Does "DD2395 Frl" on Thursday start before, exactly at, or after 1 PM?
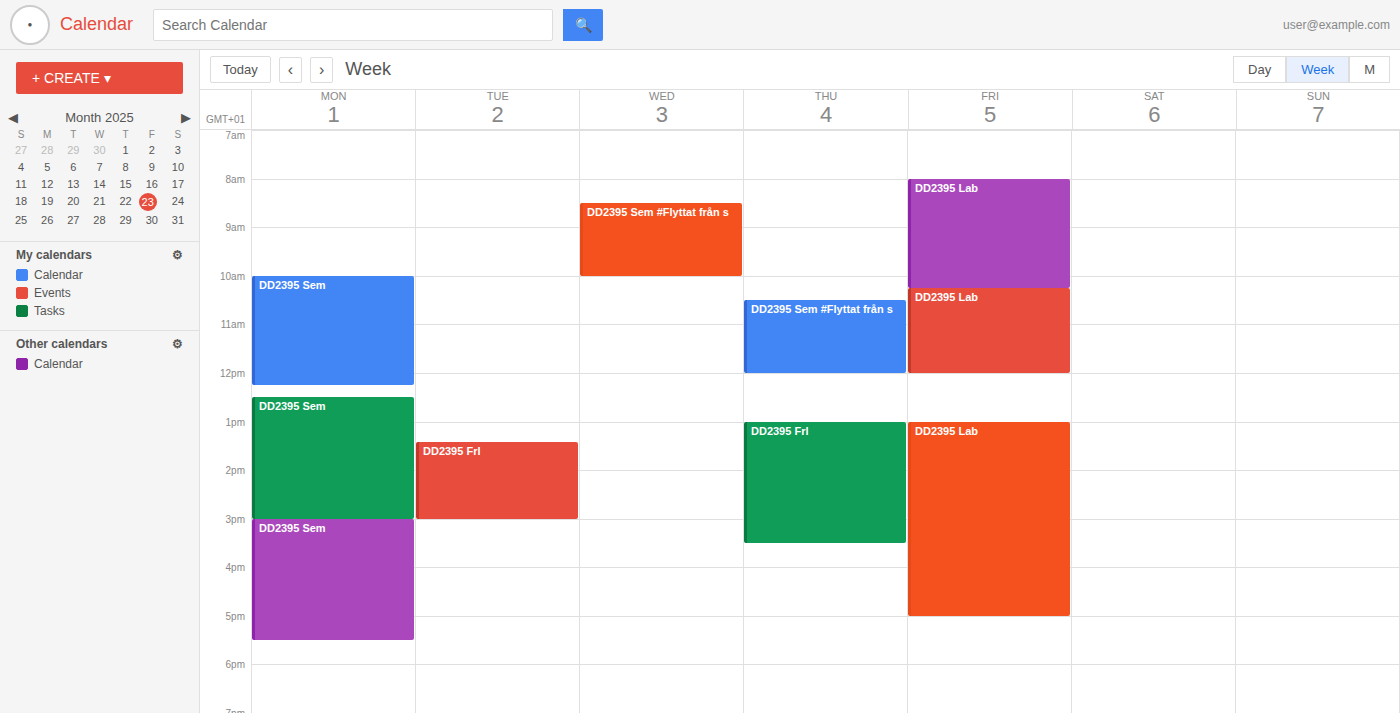
1:00 PM -- exactly at 1 PM, on the 1 PM line.